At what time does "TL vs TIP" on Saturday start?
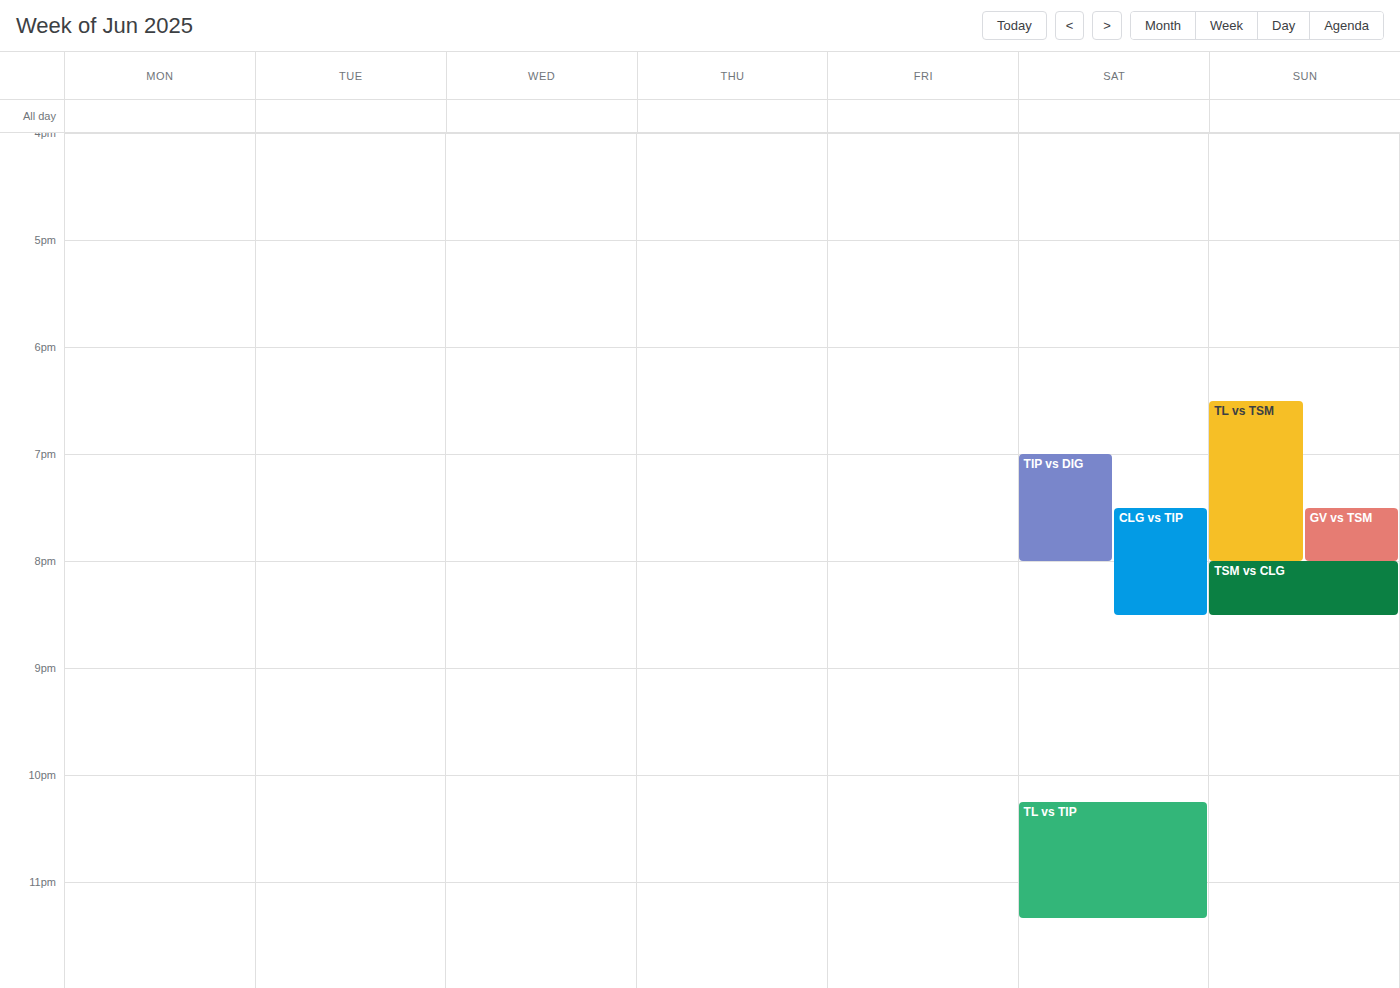
10:15 PM